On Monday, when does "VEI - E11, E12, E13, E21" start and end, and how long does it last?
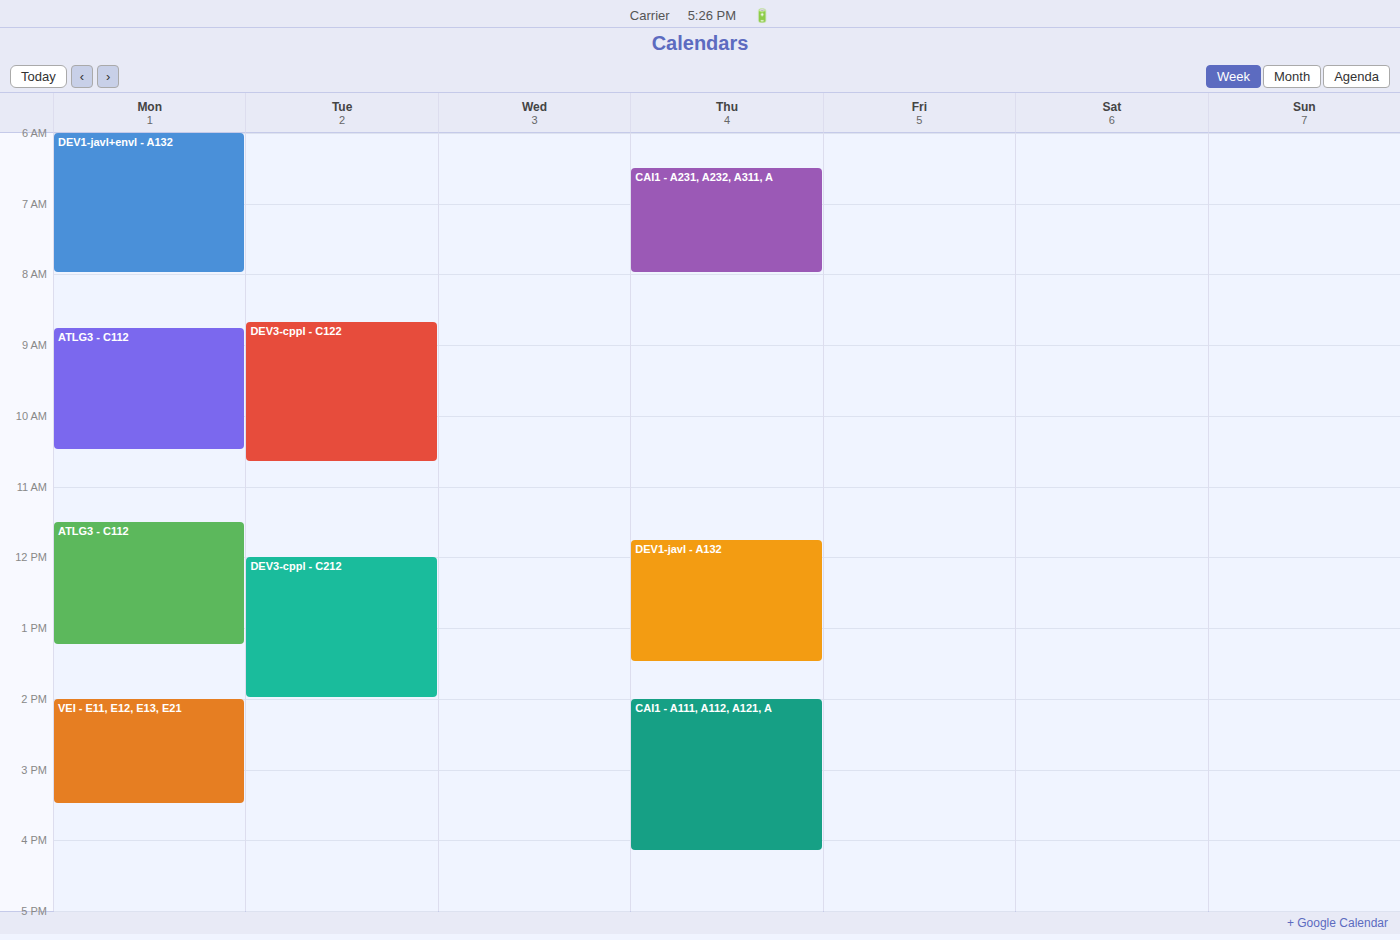
2:00 PM to 3:30 PM, 1 hour 30 minutes